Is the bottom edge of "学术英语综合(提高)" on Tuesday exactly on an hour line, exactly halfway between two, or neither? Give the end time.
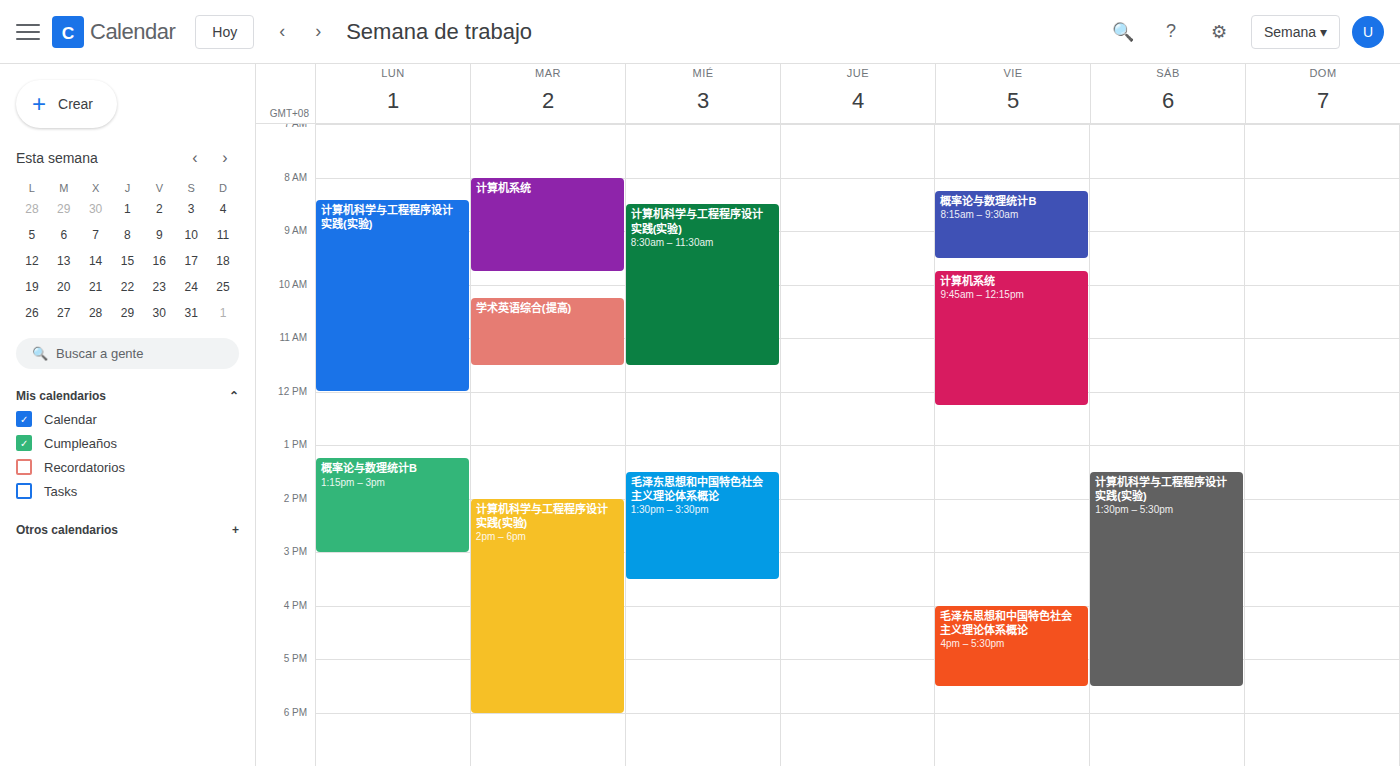
11:30 AM -- halfway between the 11 AM and 12 PM lines.